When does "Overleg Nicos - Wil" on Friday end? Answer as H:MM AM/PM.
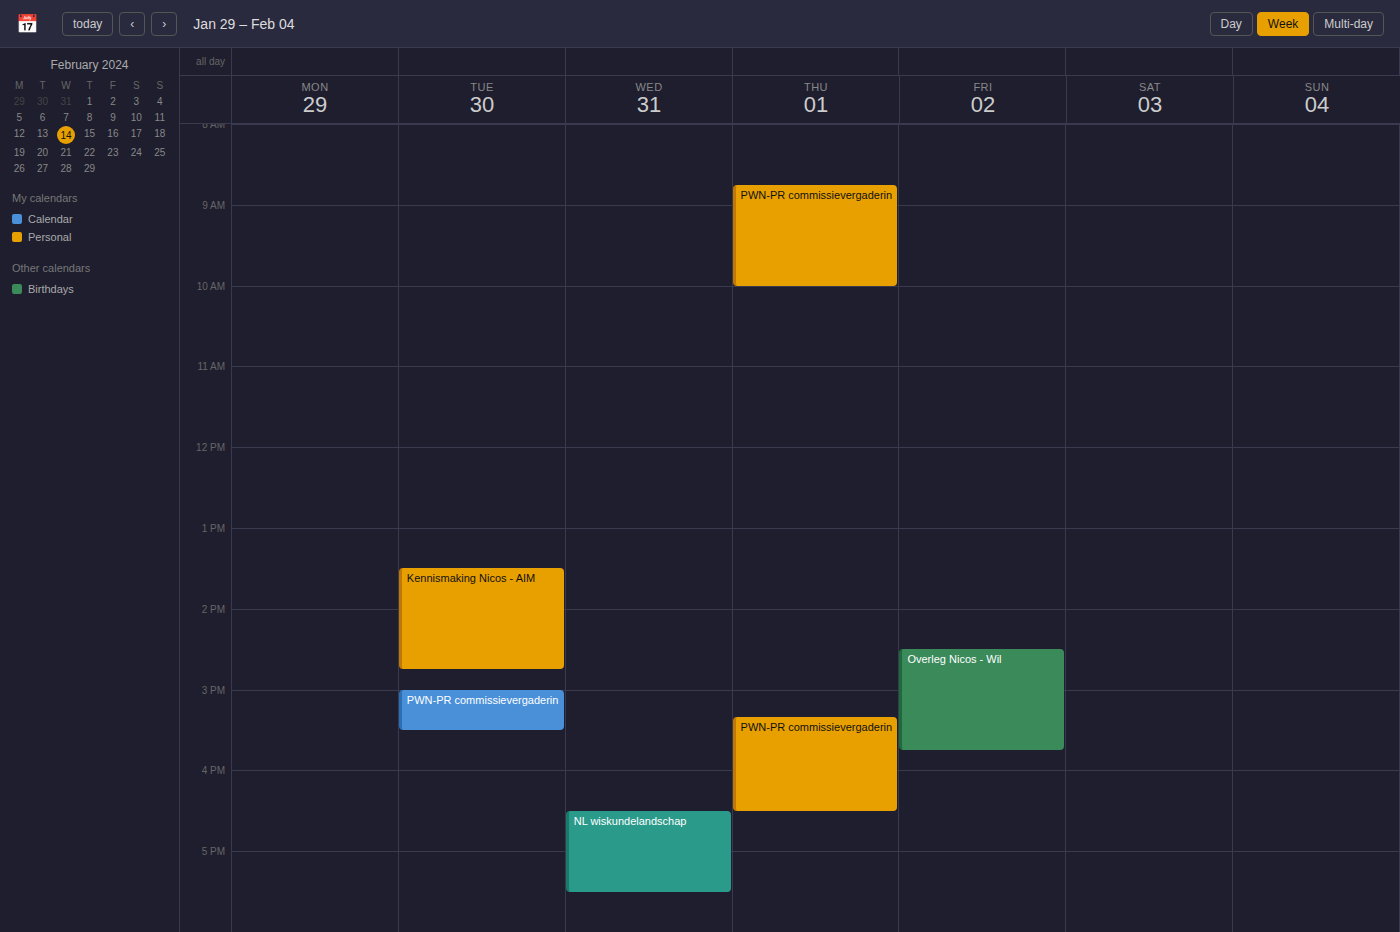
3:45 PM